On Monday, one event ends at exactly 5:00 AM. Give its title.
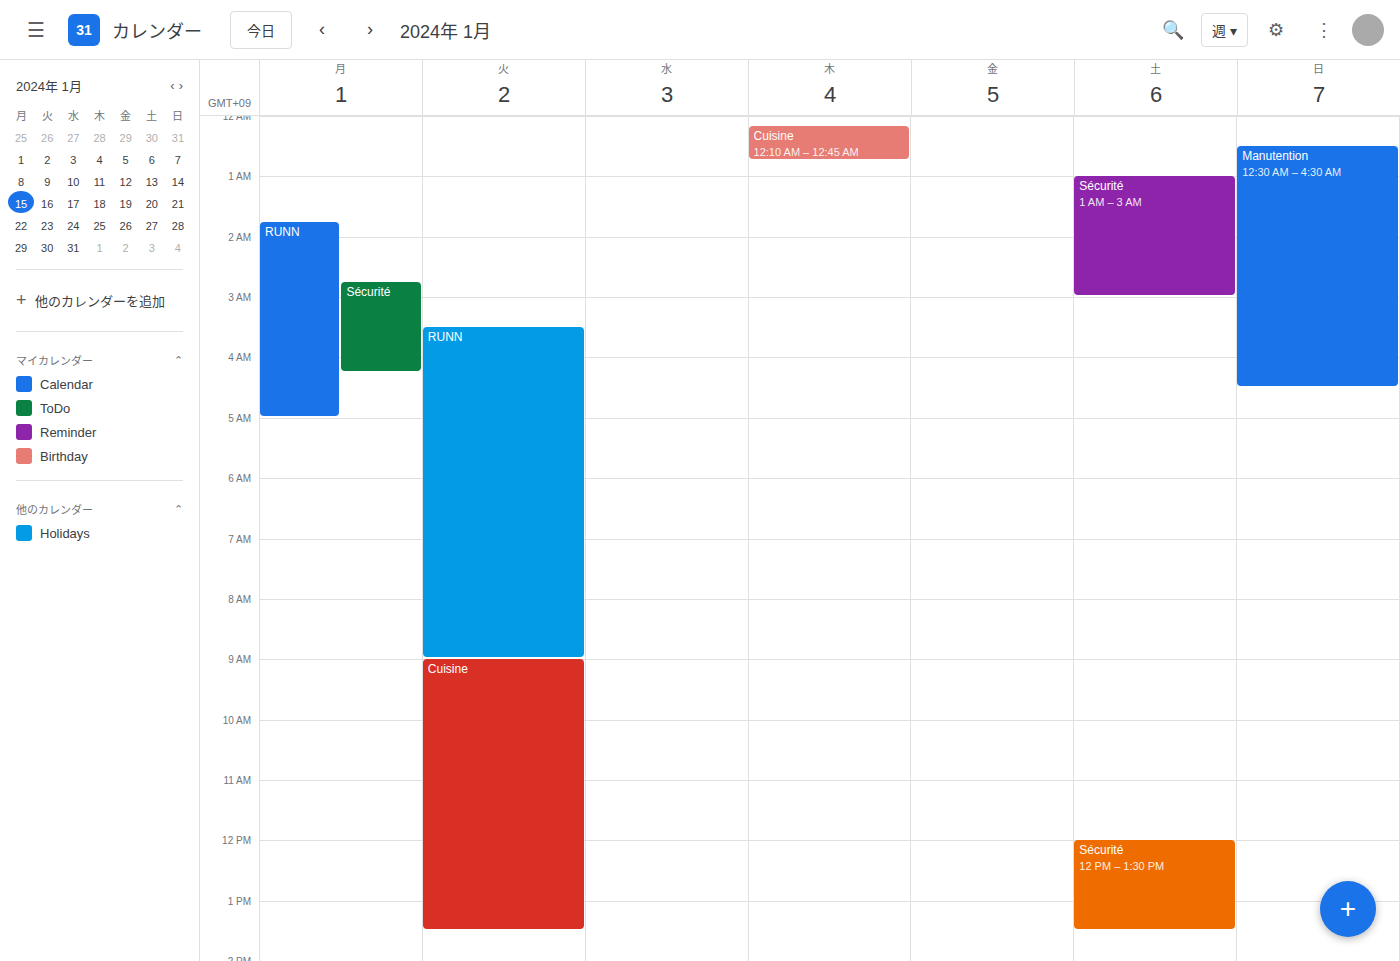
"RUNN"